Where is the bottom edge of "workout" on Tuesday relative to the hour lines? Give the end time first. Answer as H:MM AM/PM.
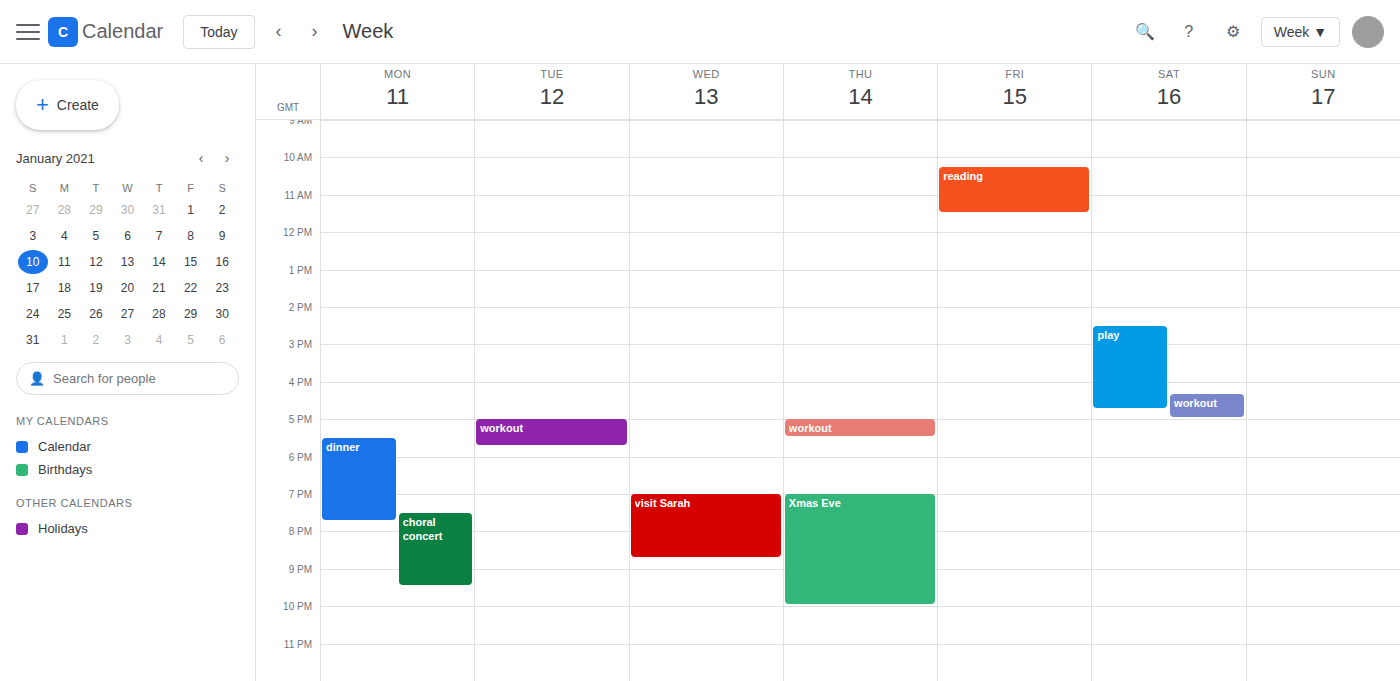
5:45 PM -- neither: three quarters of the way from the 5 PM line to the 6 PM line.